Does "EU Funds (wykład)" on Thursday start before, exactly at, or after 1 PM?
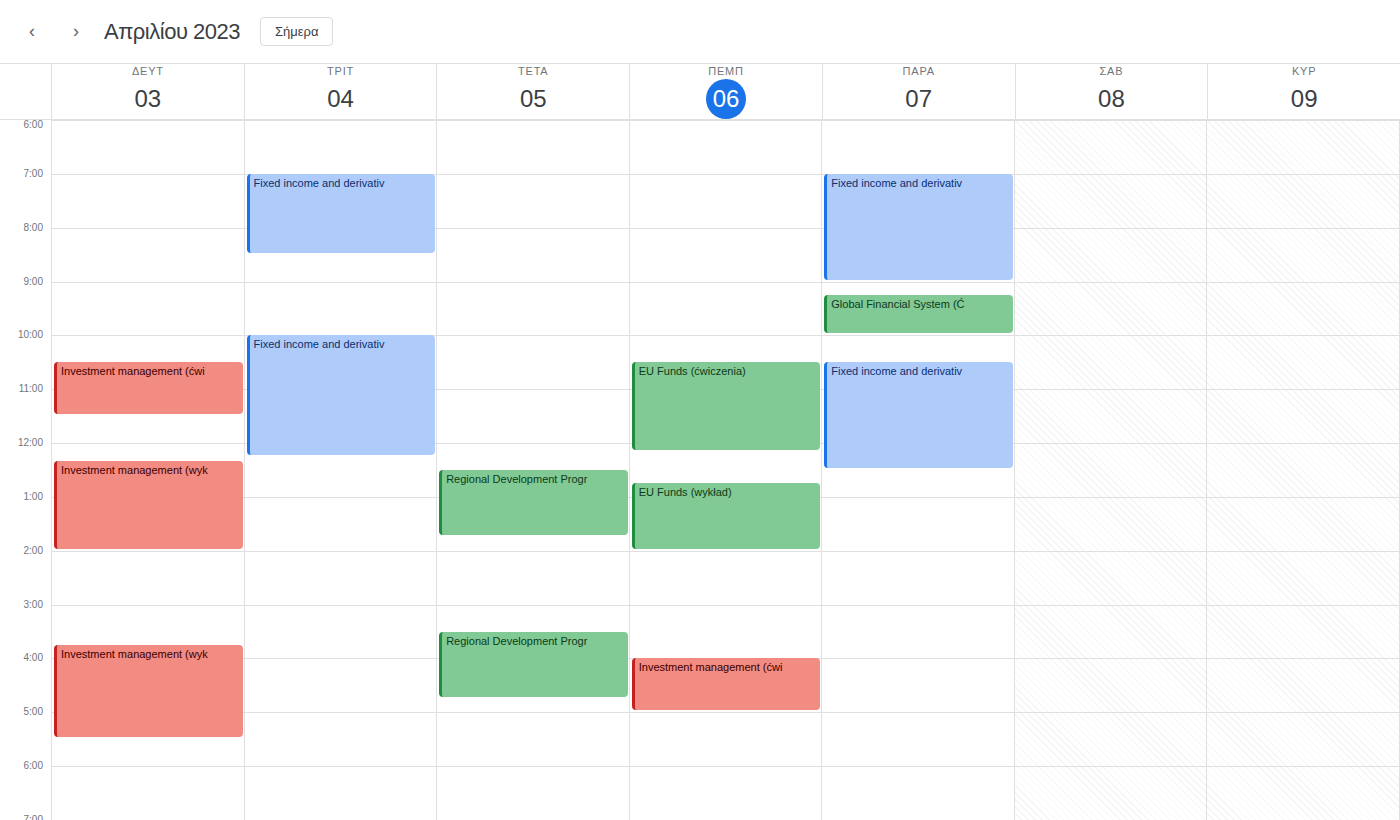
12:45 PM -- before 1 PM, 15 minutes above the 1 PM line.